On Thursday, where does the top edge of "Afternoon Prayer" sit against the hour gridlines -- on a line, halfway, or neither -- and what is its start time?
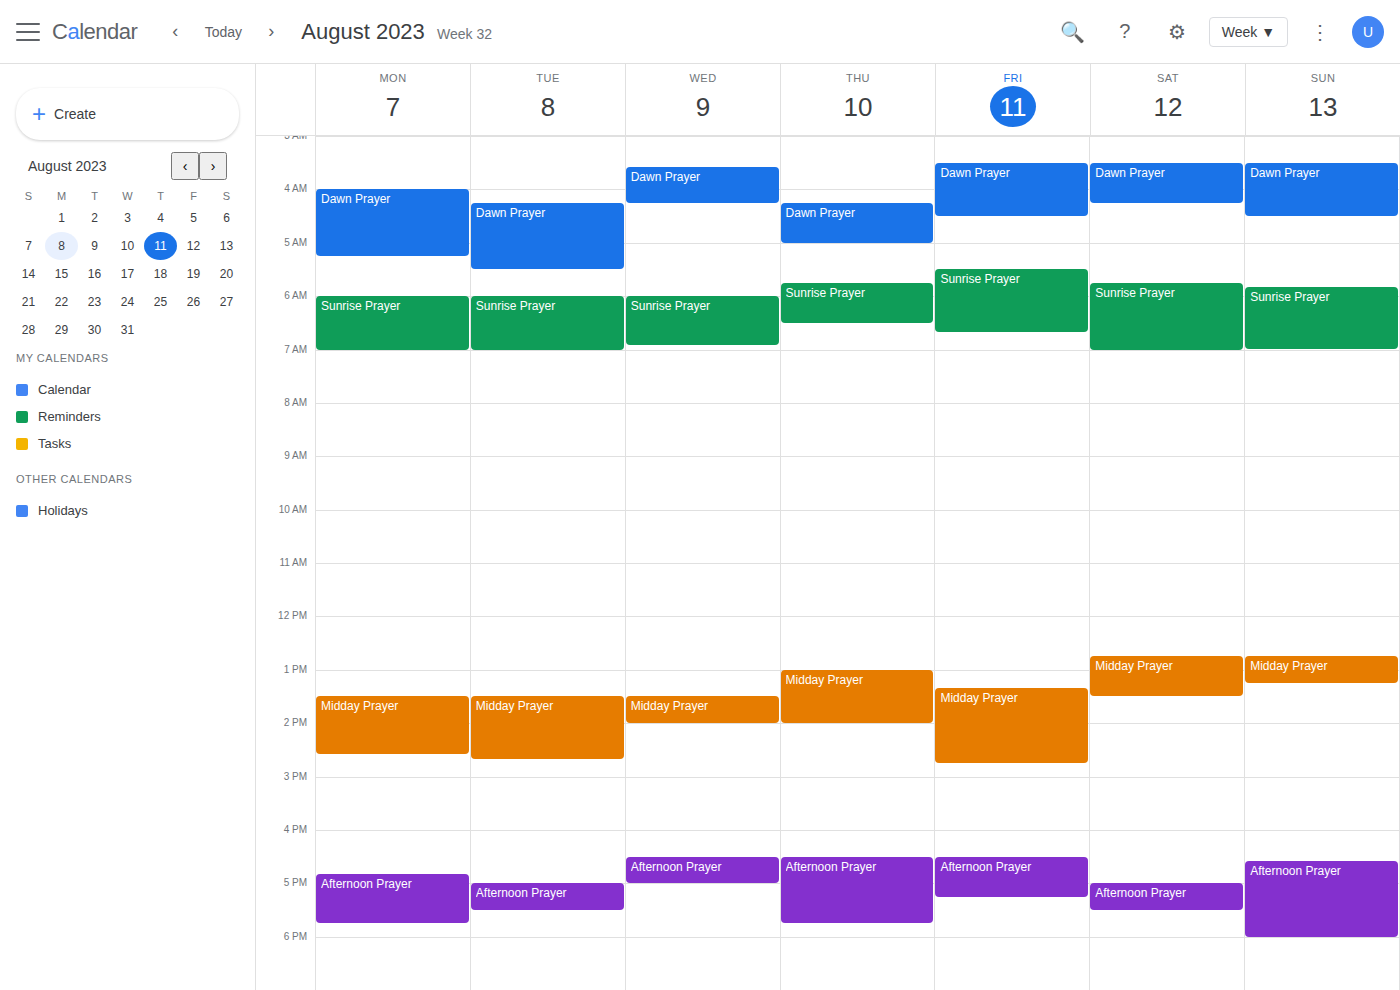
16:30 -- halfway between the 16:00 and 17:00 lines.